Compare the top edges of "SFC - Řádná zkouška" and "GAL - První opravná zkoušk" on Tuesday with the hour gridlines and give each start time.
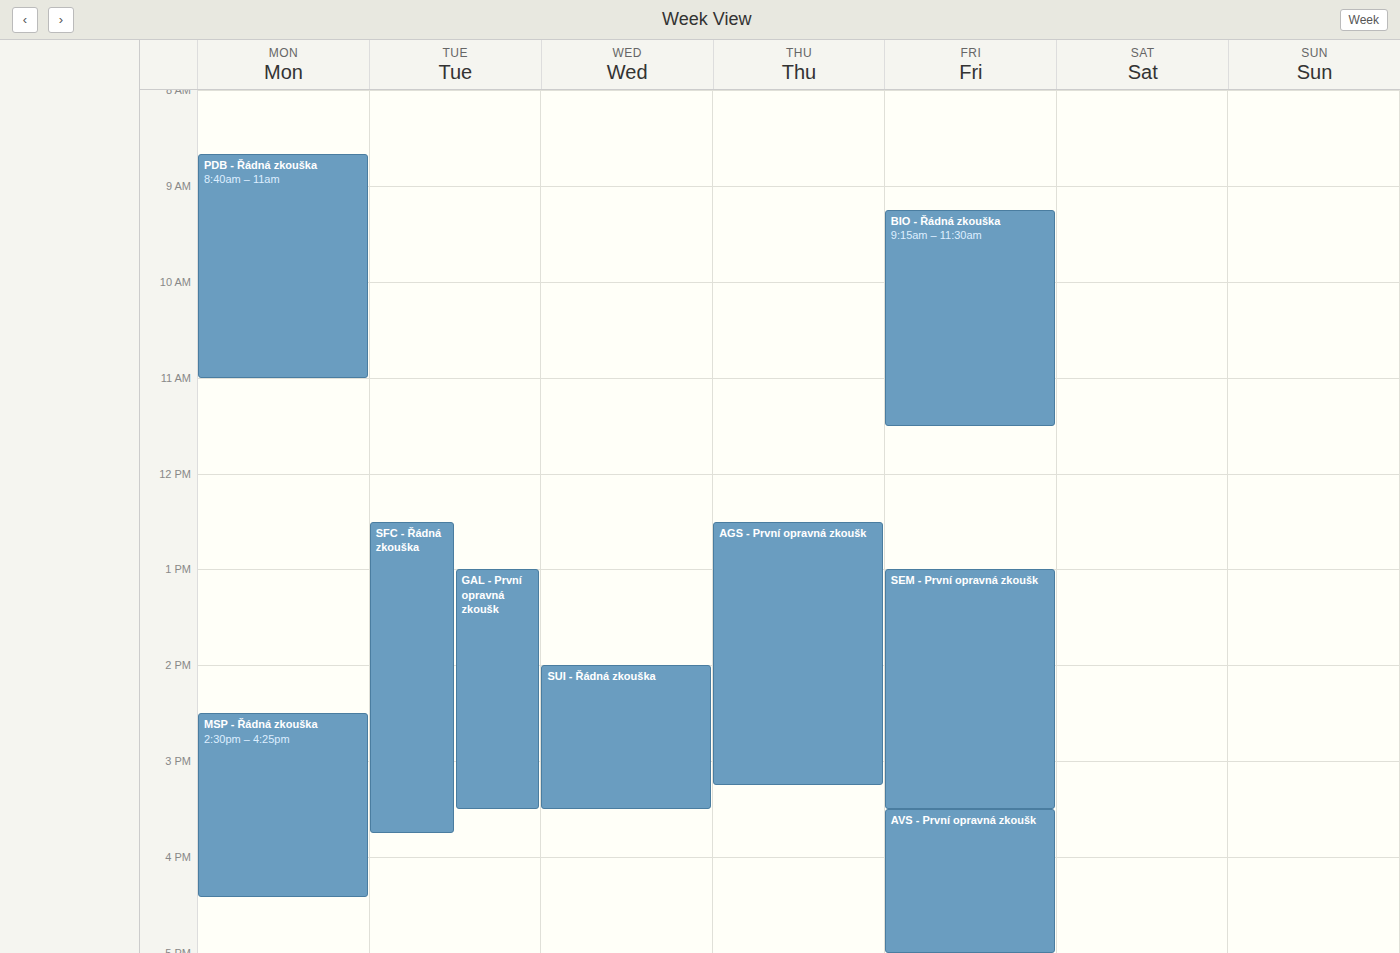
"SFC - Řádná zkouška": 12:30, halfway between the 12:00 and 13:00 lines. "GAL - První opravná zkoušk": 13:00, exactly on the 13:00 line.